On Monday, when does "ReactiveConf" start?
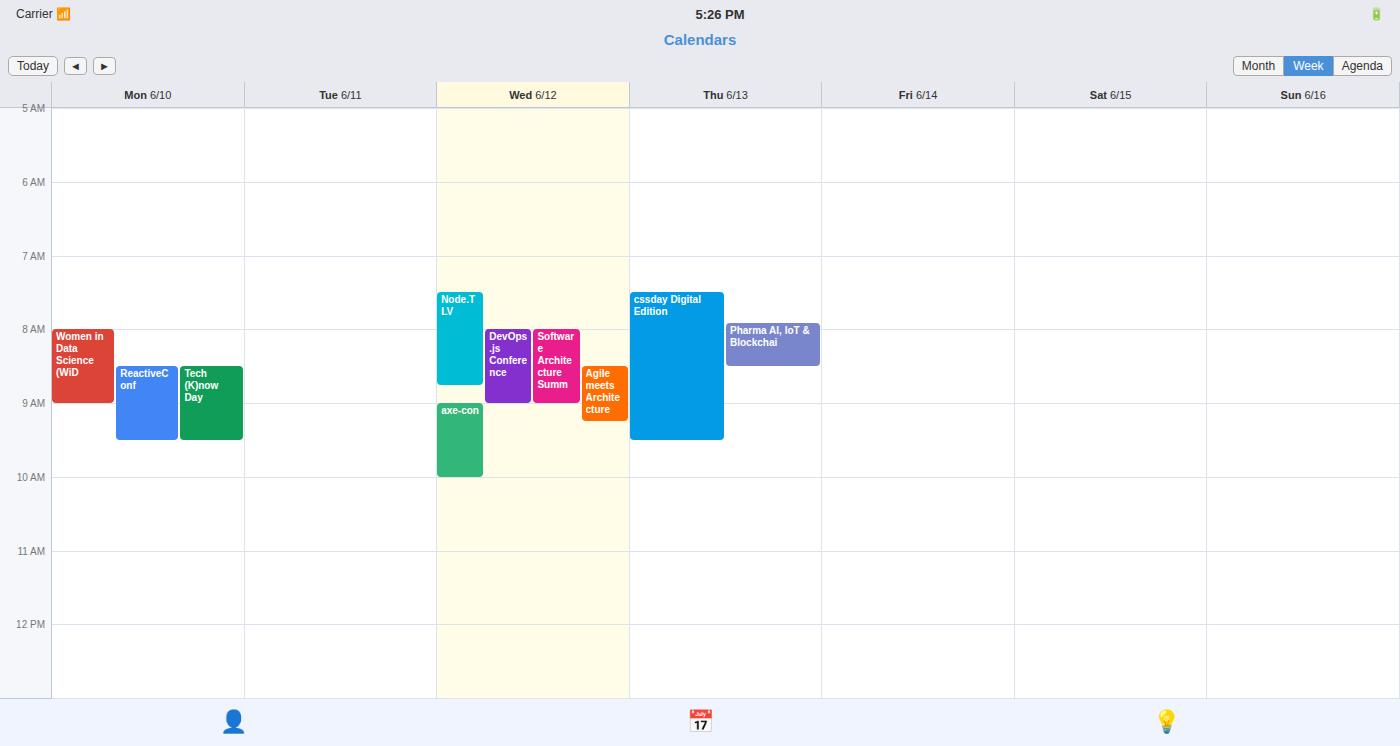
8:30 AM